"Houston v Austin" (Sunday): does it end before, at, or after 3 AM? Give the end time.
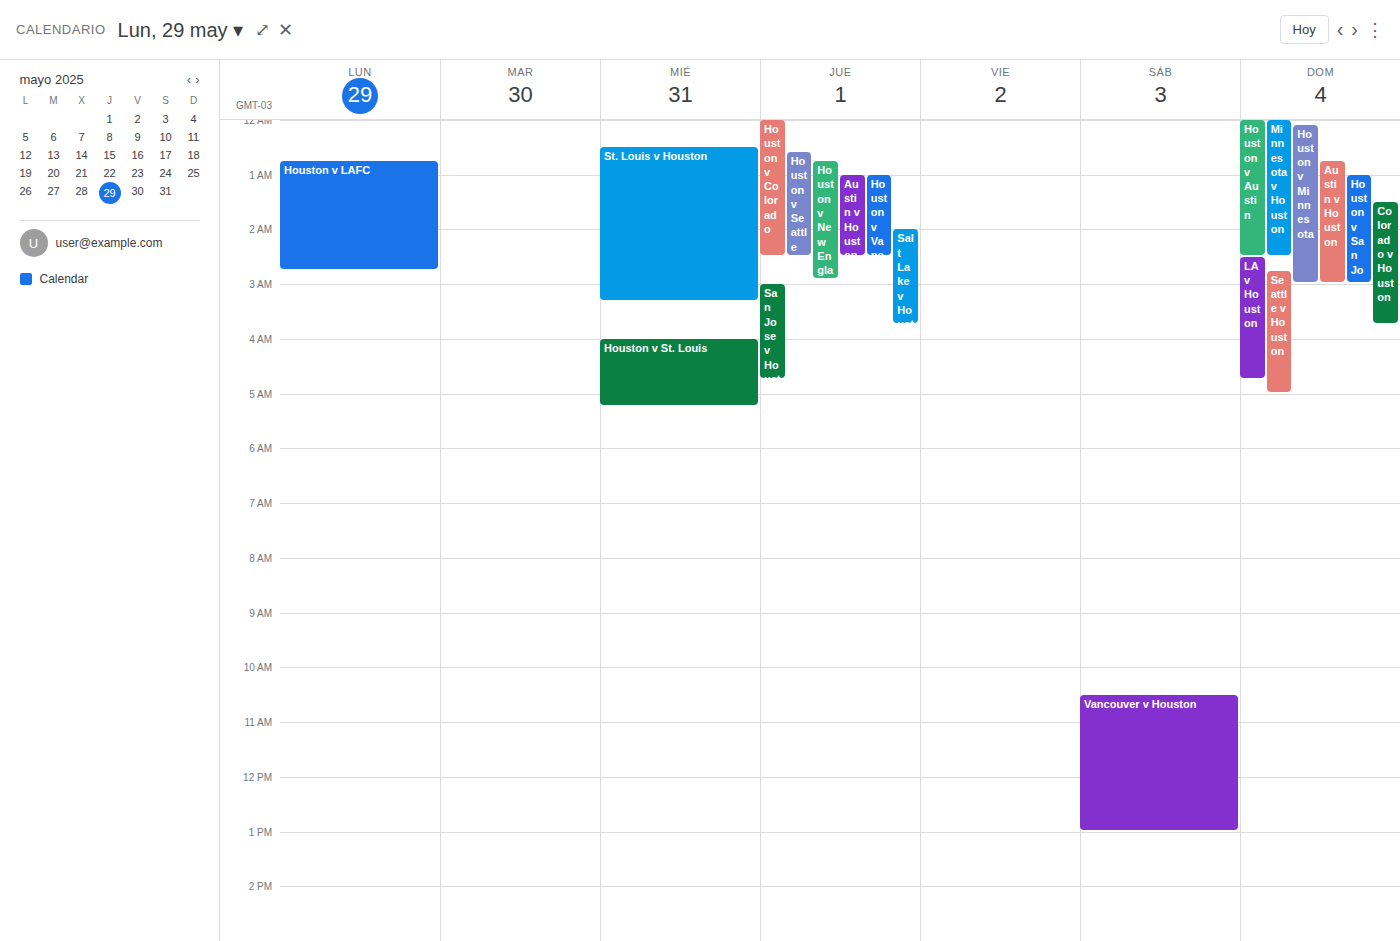
2:30 AM -- before 3 AM, 30 minutes above the 3 AM line.